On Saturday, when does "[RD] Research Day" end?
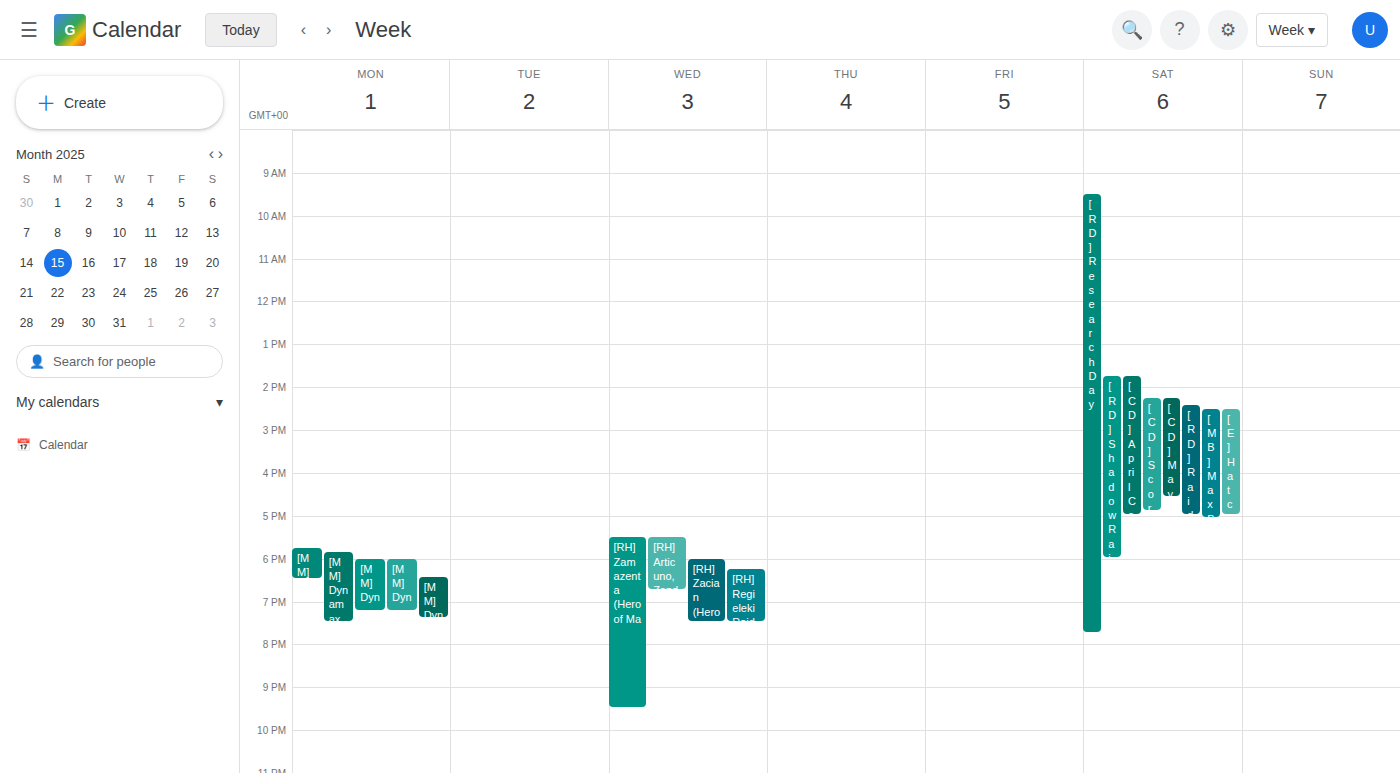
7:45 PM